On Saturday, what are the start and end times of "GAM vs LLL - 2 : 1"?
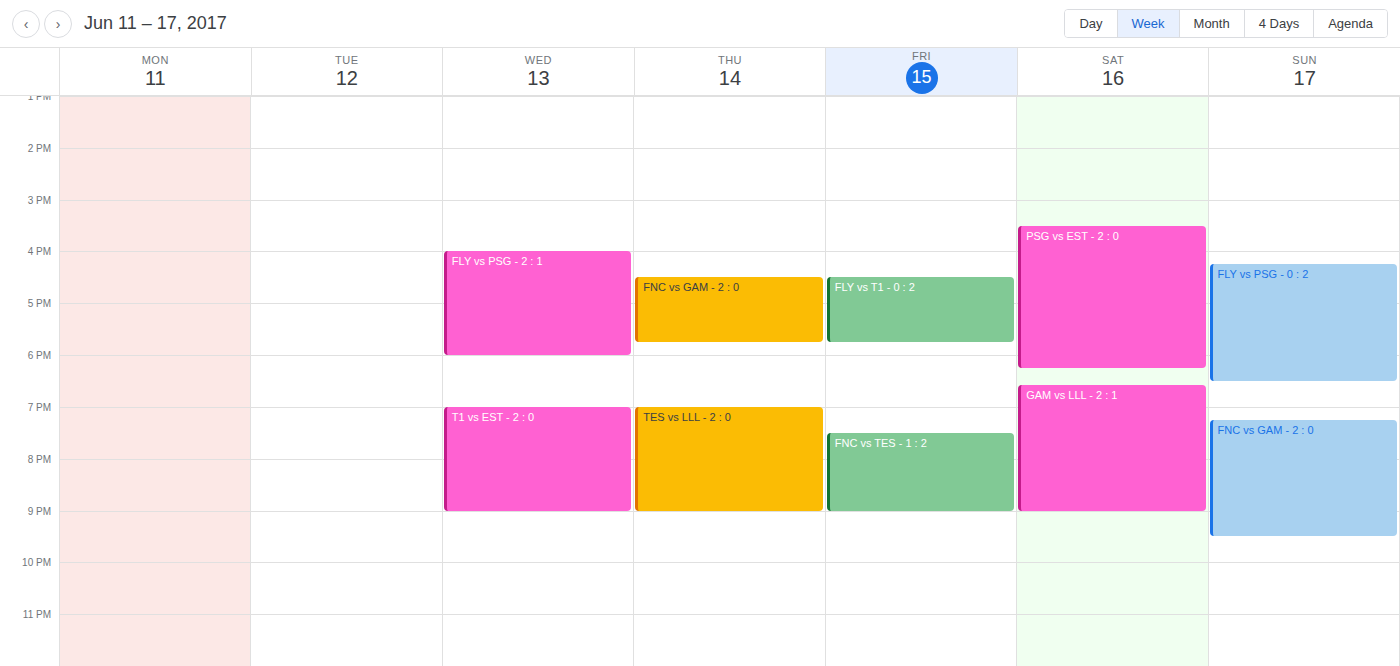
6:35 PM to 9:00 PM